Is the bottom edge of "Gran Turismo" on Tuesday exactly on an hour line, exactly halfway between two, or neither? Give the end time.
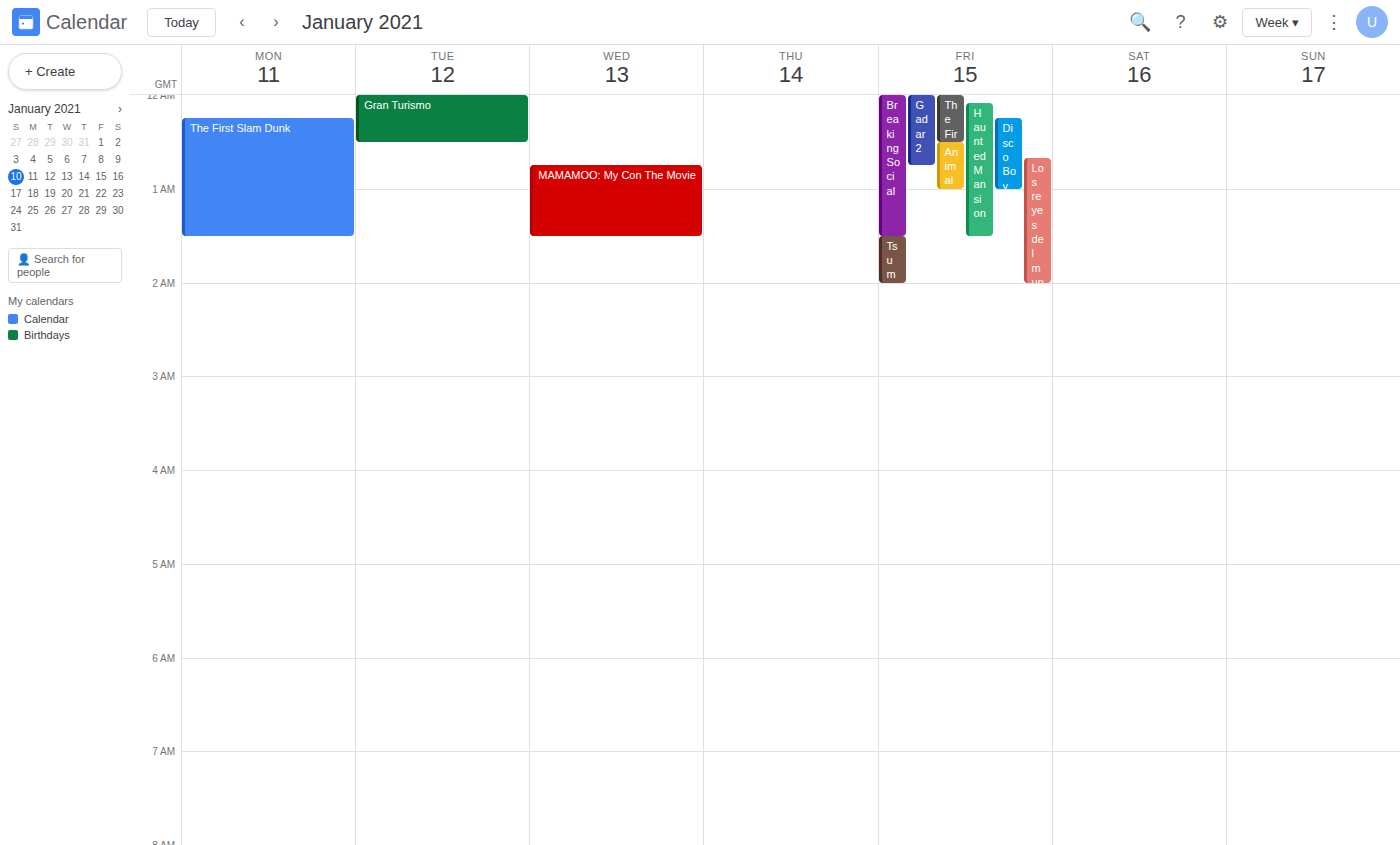
00:30 -- halfway between the 00:00 and 01:00 lines.